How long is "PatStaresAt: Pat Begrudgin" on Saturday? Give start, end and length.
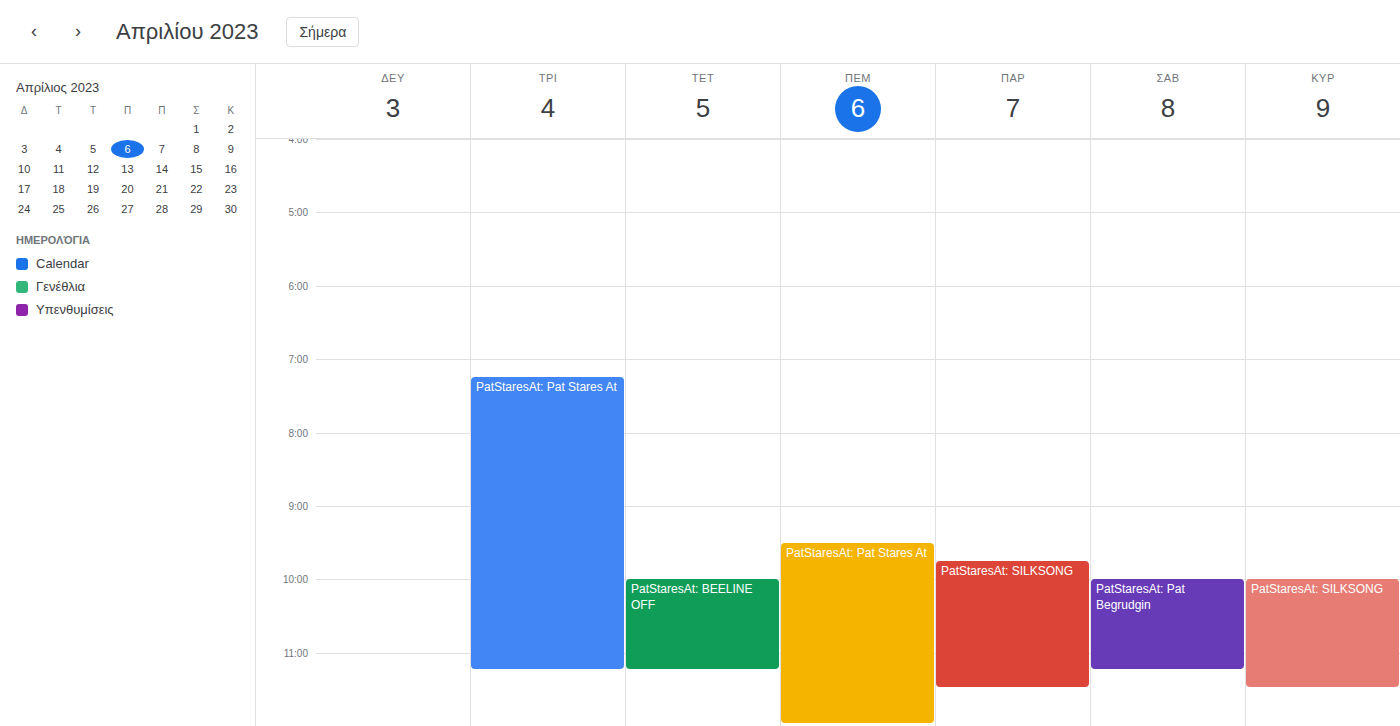
10:00 PM to 11:15 PM, 1 hour 15 minutes